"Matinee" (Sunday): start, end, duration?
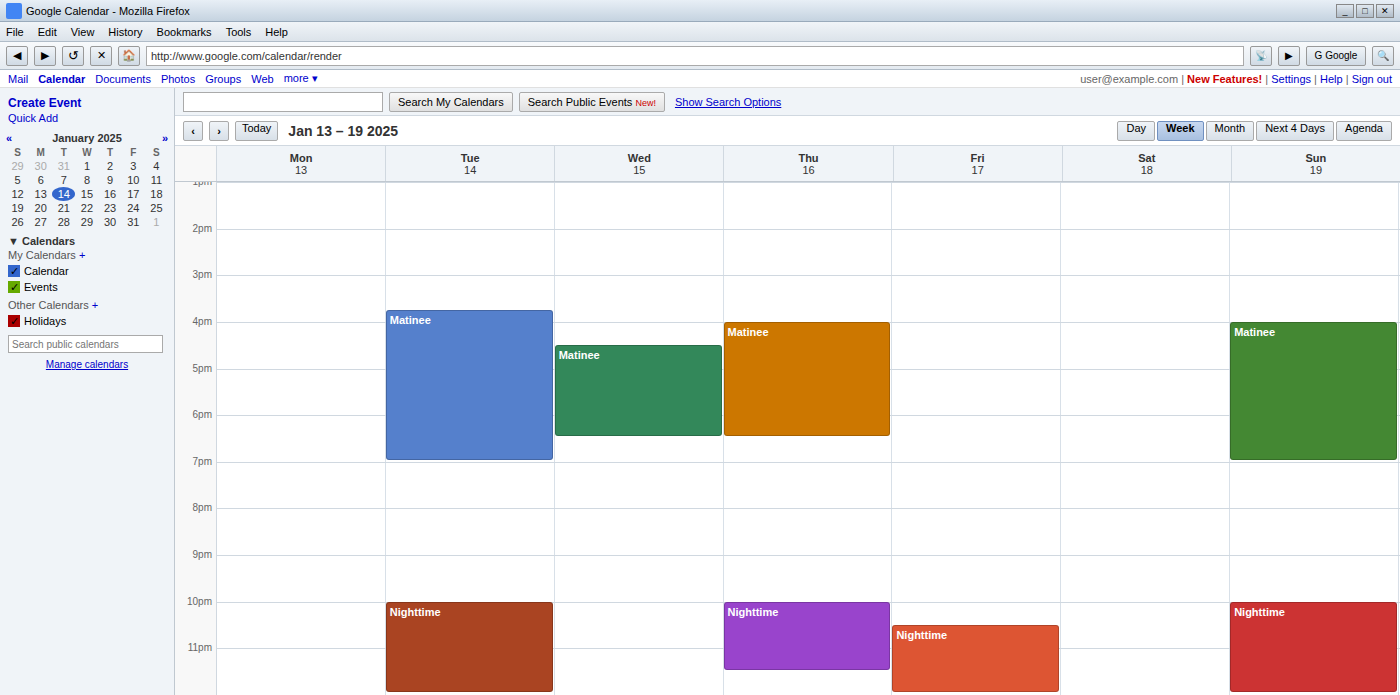
4:00 PM to 7:00 PM, 3 hours